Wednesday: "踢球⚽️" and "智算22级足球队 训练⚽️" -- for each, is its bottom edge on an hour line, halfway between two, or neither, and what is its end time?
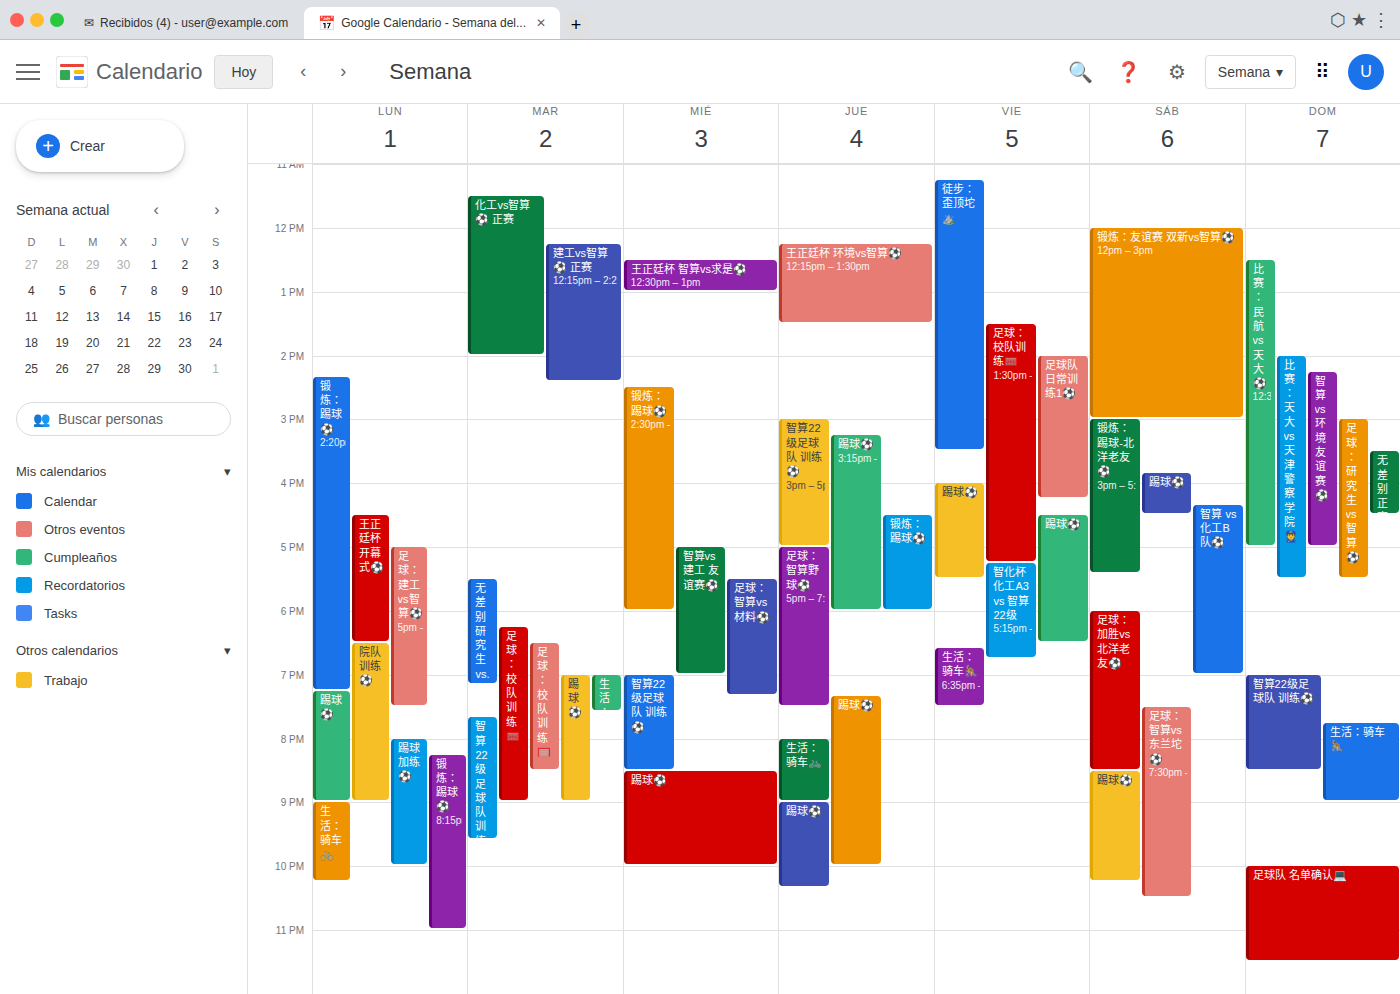
"踢球⚽️": 22:00, exactly on the 22:00 line. "智算22级足球队 训练⚽️": 20:30, halfway between the 20:00 and 21:00 lines.